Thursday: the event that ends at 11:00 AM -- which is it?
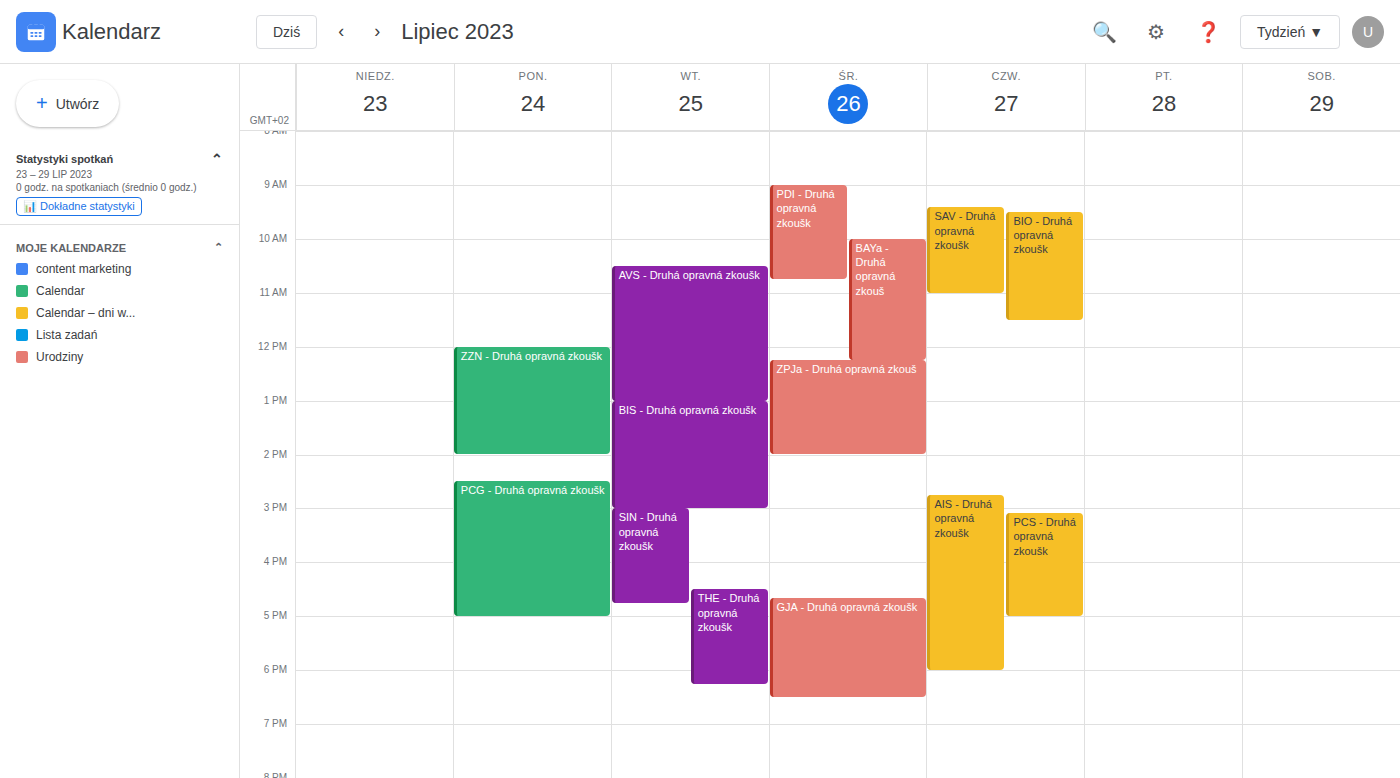
"SAV - Druhá opravná zkoušk"